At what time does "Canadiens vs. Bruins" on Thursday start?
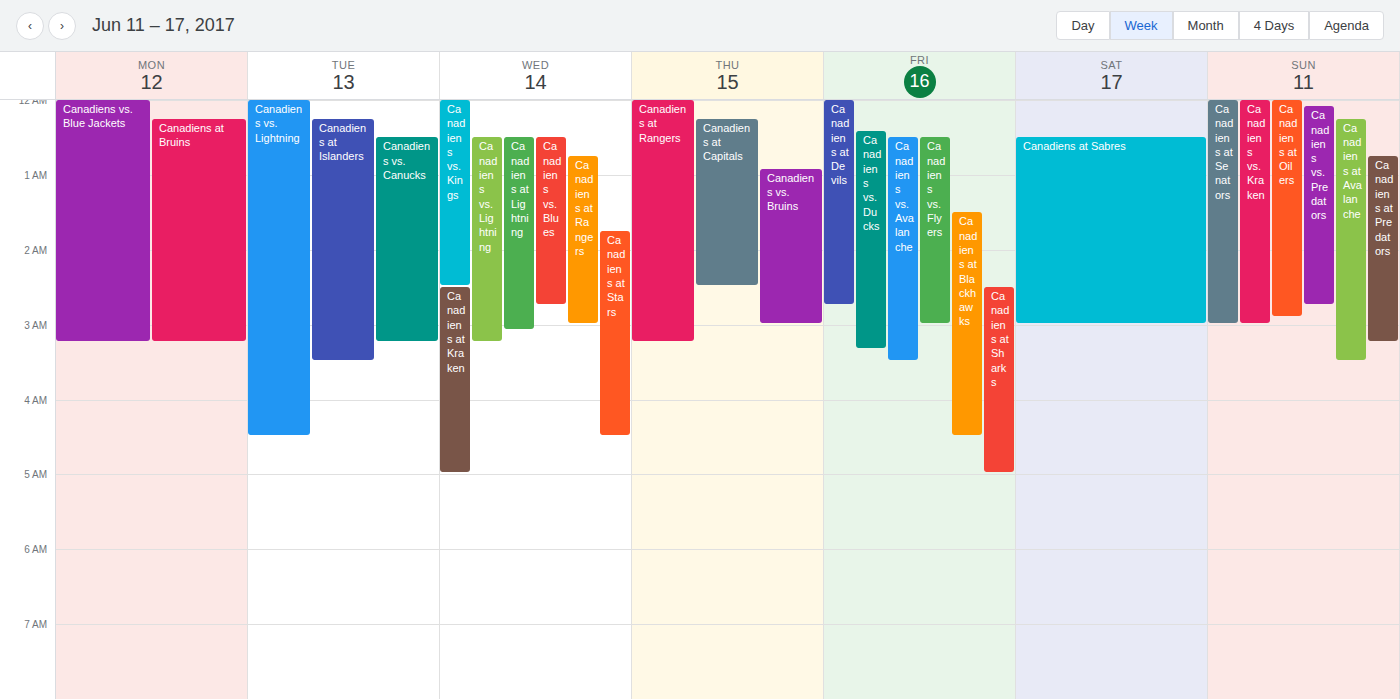
12:55 AM